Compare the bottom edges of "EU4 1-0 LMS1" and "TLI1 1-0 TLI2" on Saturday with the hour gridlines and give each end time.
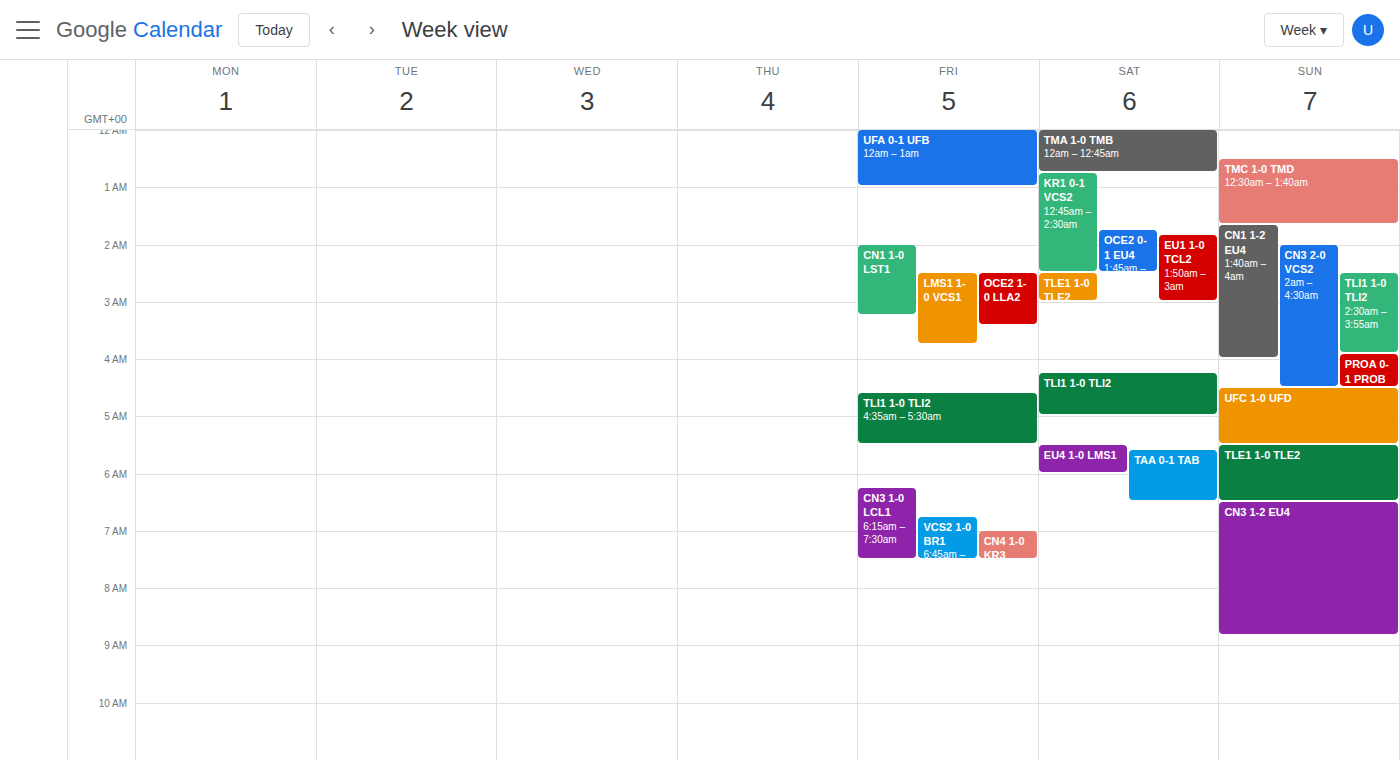
"EU4 1-0 LMS1": 6:00 AM, exactly on the 6 AM line. "TLI1 1-0 TLI2": 5:00 AM, exactly on the 5 AM line.